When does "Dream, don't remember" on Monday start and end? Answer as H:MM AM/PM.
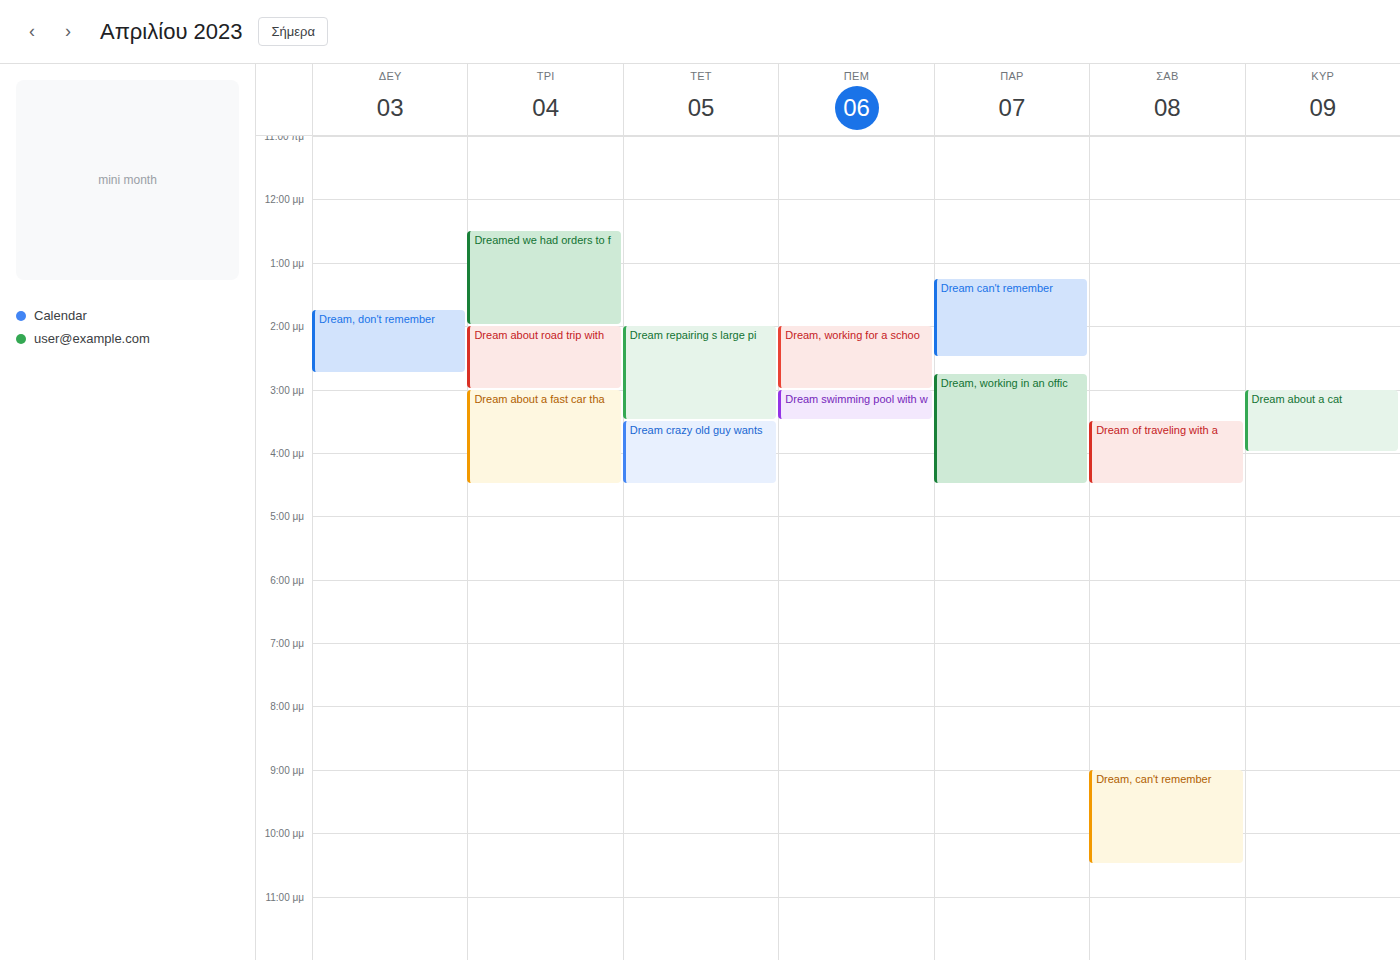
1:45 PM to 2:45 PM